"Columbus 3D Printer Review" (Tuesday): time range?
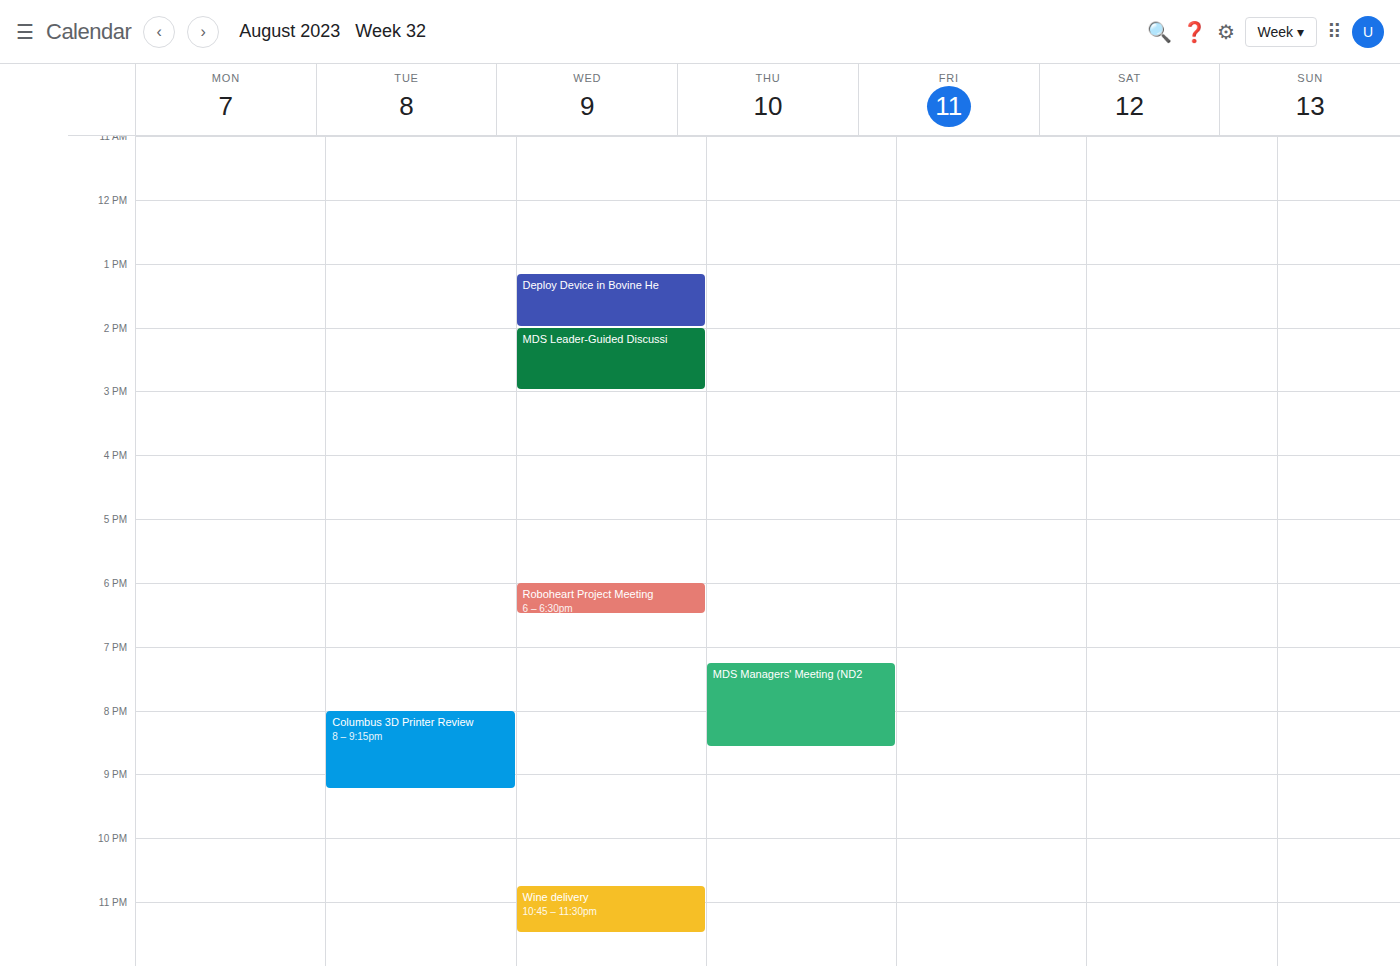
8:00 PM to 9:15 PM